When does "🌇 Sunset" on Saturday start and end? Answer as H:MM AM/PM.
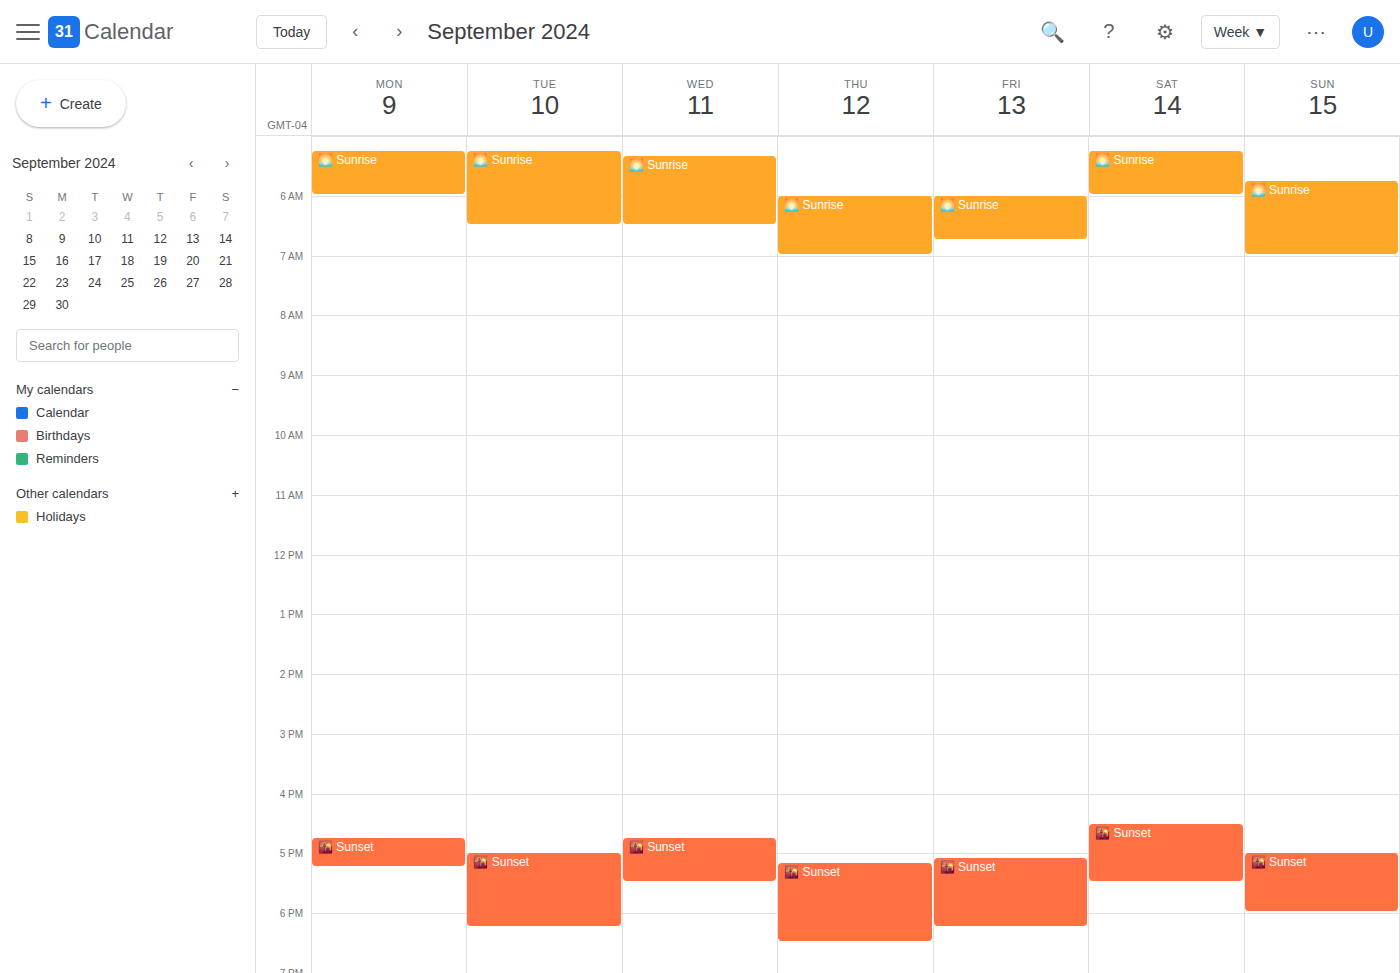
4:30 PM to 5:30 PM